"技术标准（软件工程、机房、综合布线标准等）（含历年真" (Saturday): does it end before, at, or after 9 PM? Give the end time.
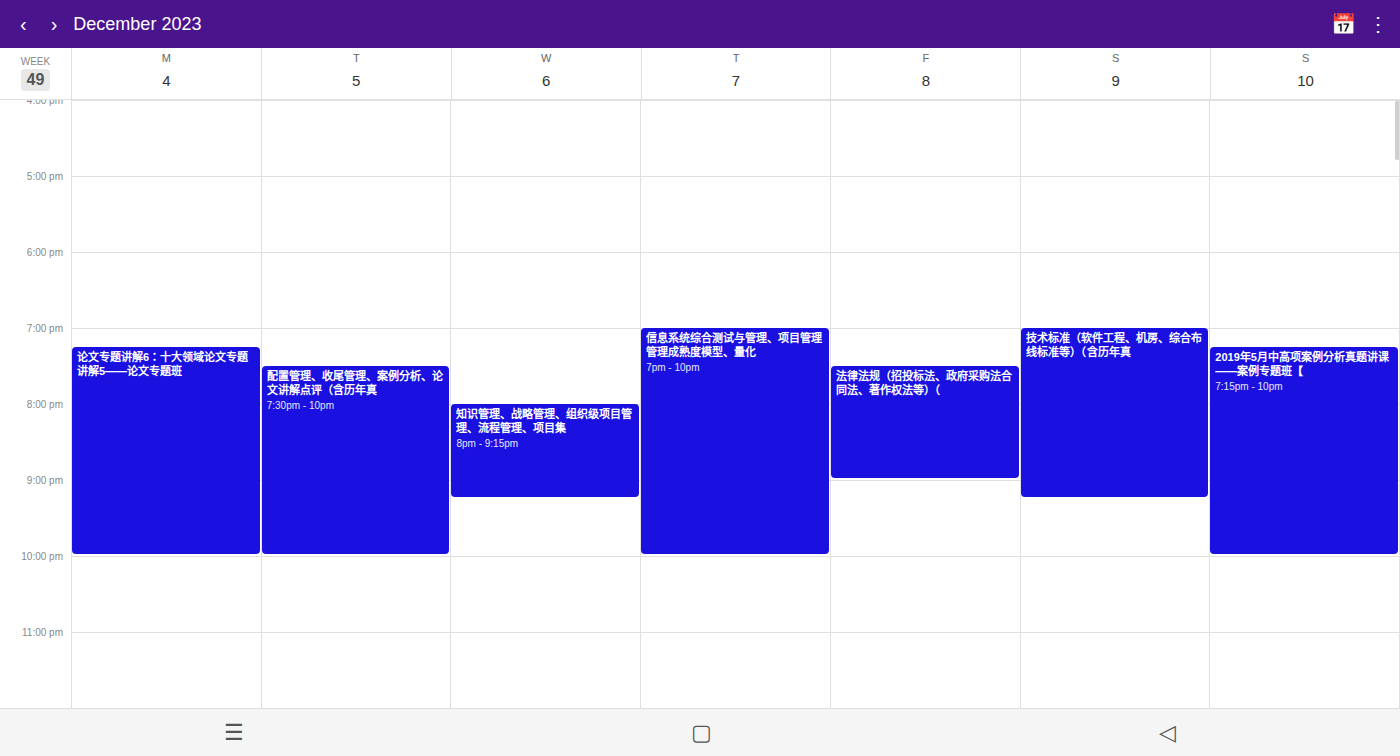
9:15 PM -- after 9 PM, 15 minutes below the 9 PM line.